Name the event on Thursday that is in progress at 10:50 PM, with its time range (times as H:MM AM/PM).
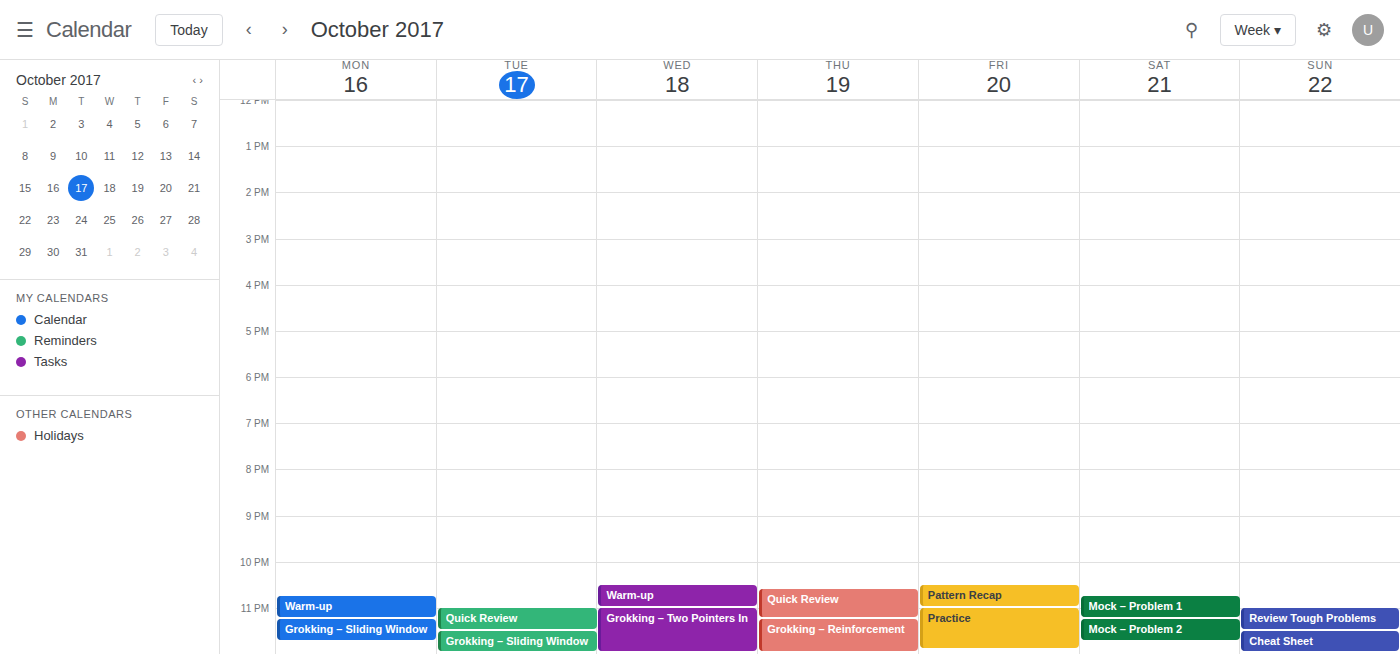
"Quick Review", 10:35 PM to 11:15 PM